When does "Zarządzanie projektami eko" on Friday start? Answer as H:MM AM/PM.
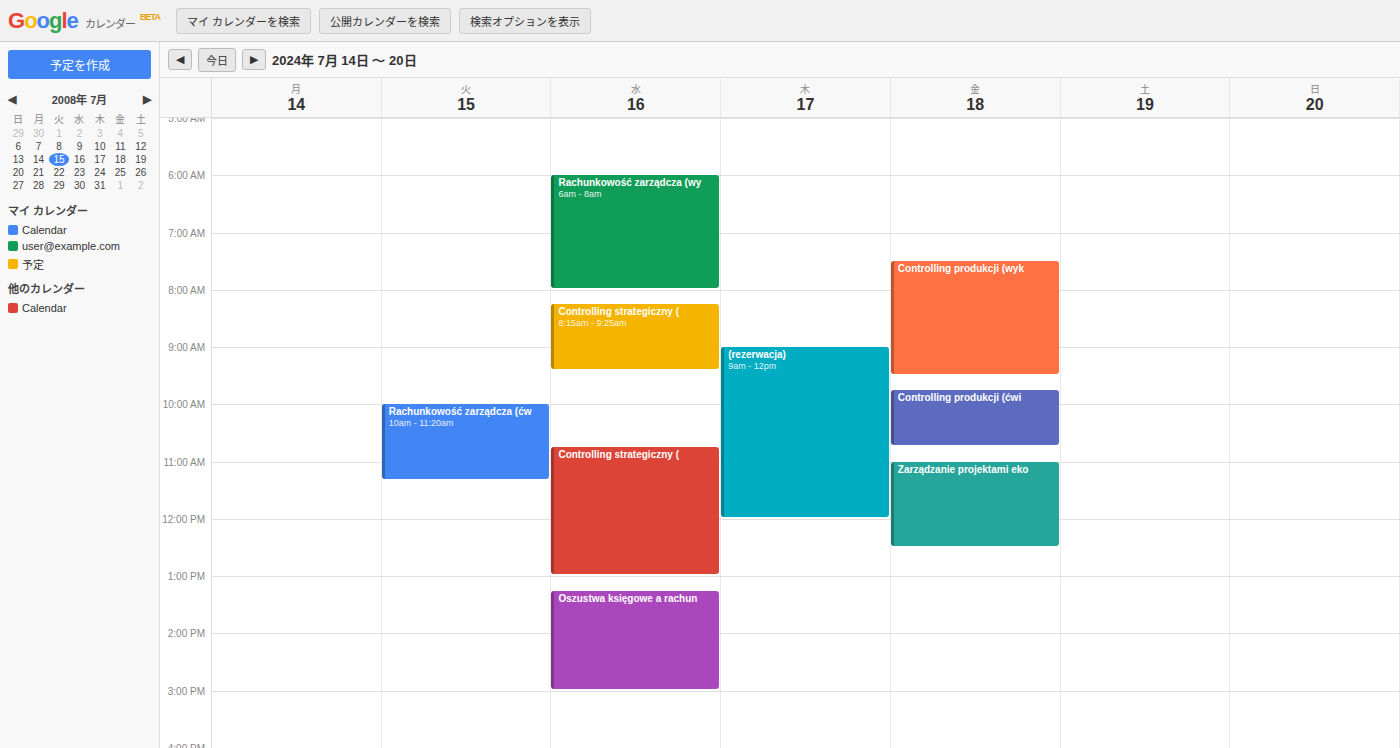
11:00 AM